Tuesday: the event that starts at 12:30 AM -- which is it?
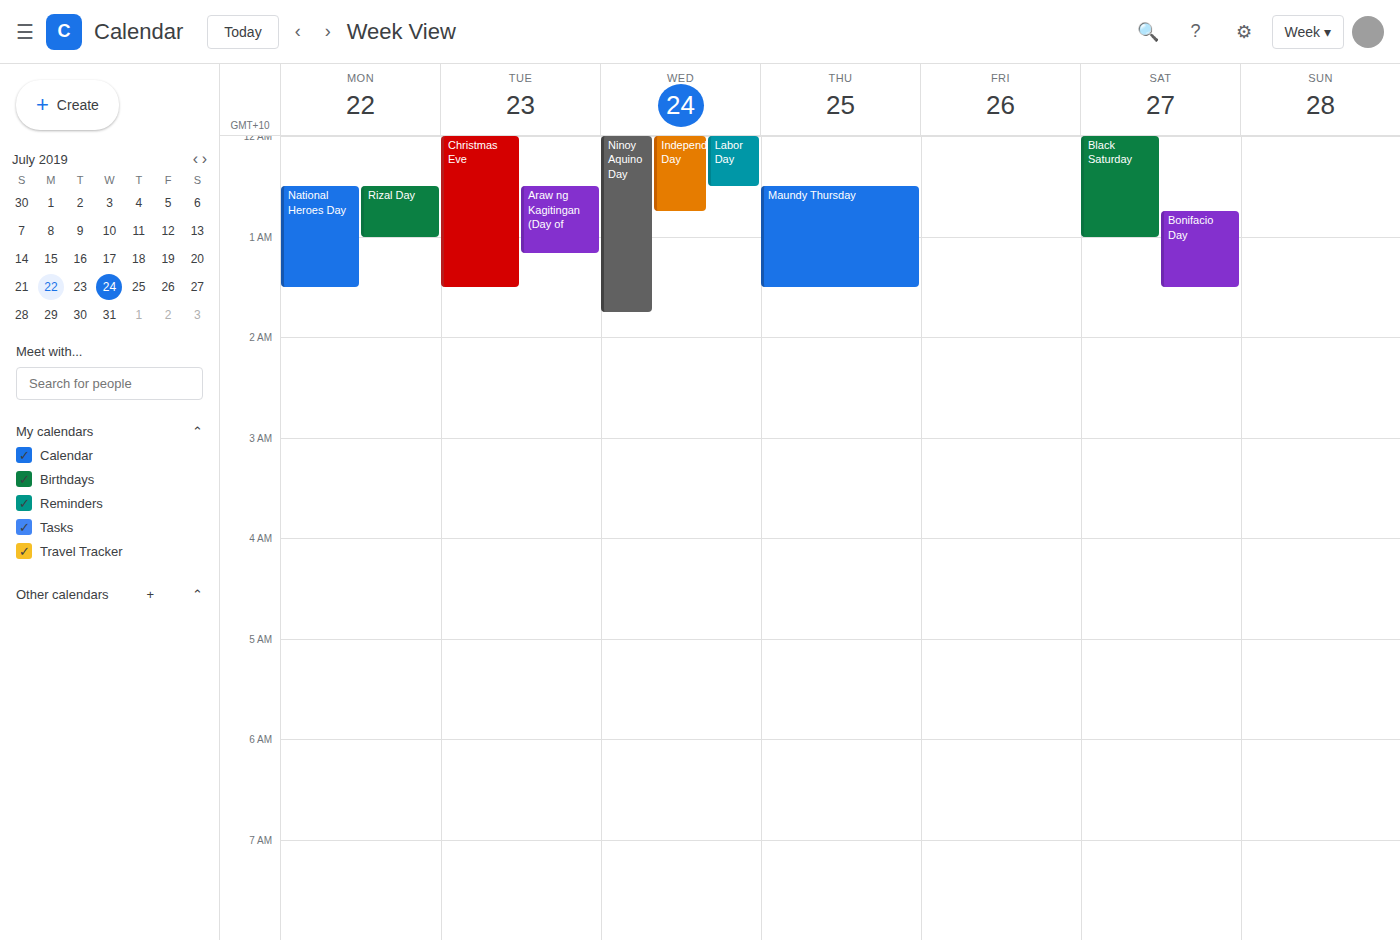
"Araw ng Kagitingan (Day of"